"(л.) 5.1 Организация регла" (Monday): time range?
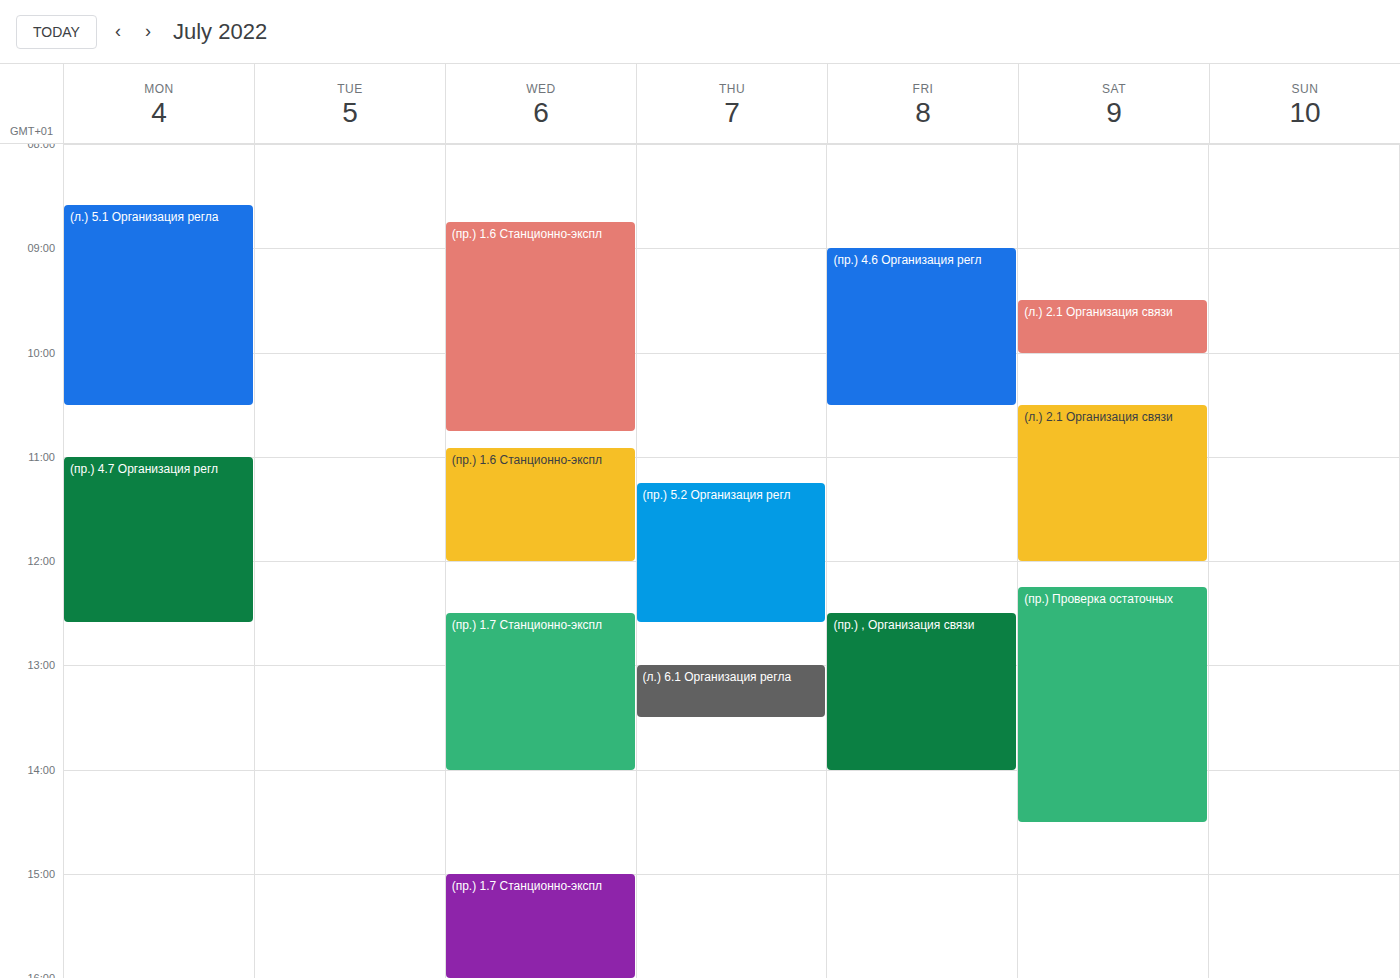
08:35 to 10:30